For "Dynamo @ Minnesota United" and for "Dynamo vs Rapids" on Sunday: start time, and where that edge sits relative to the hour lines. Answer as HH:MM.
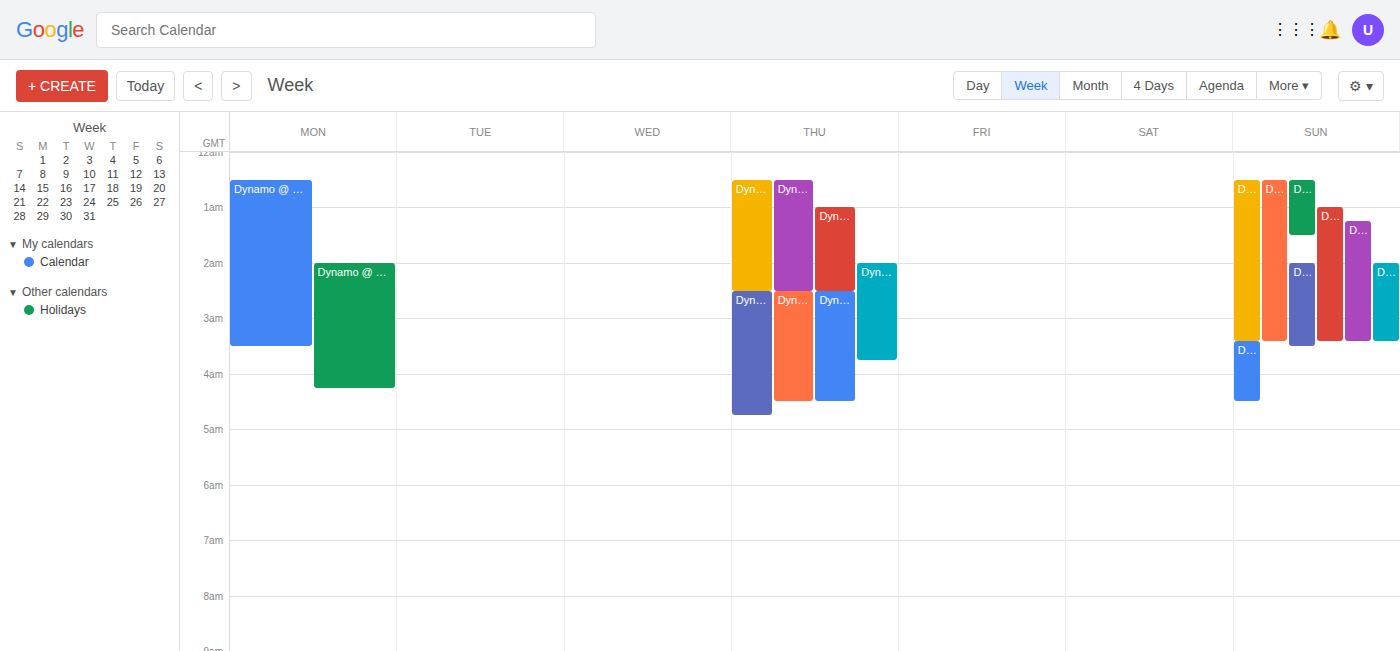
"Dynamo @ Minnesota United": 01:00, exactly on the 01:00 line. "Dynamo vs Rapids": 02:00, exactly on the 02:00 line.